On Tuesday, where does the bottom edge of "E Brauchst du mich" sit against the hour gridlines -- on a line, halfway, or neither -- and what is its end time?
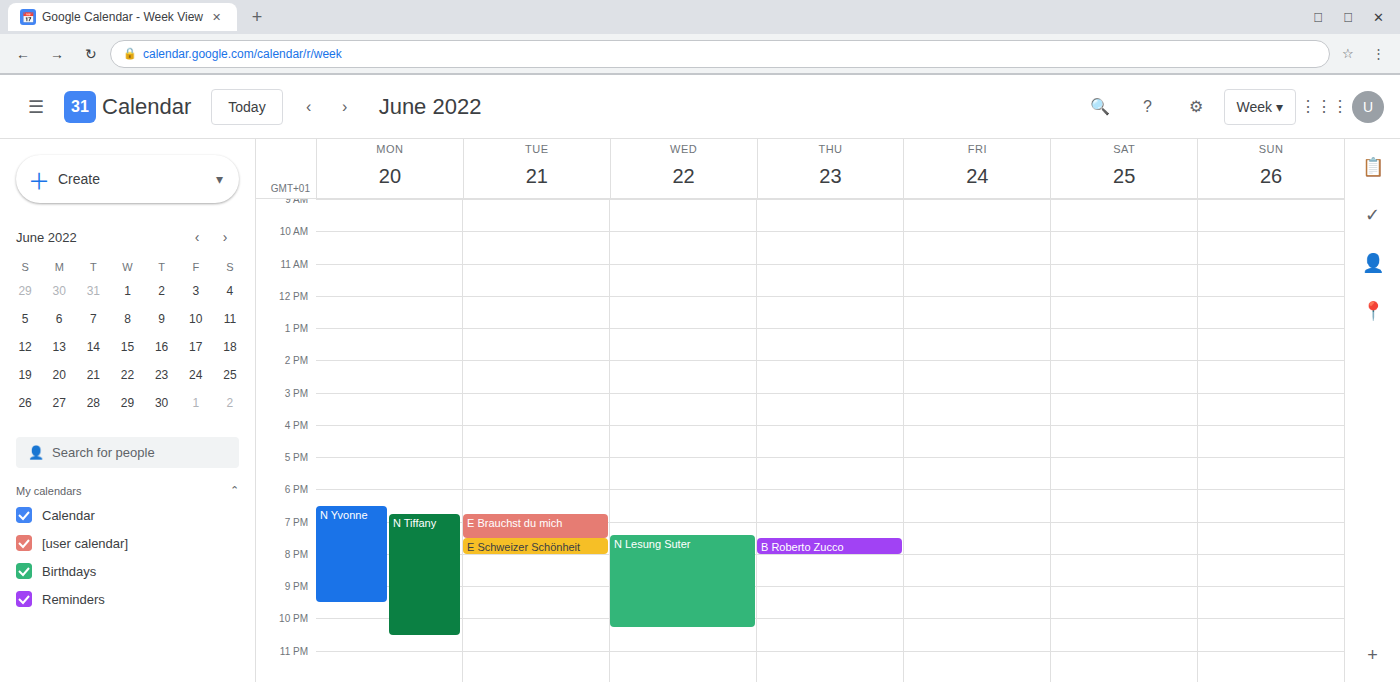
7:30 PM -- halfway between the 7 PM and 8 PM lines.